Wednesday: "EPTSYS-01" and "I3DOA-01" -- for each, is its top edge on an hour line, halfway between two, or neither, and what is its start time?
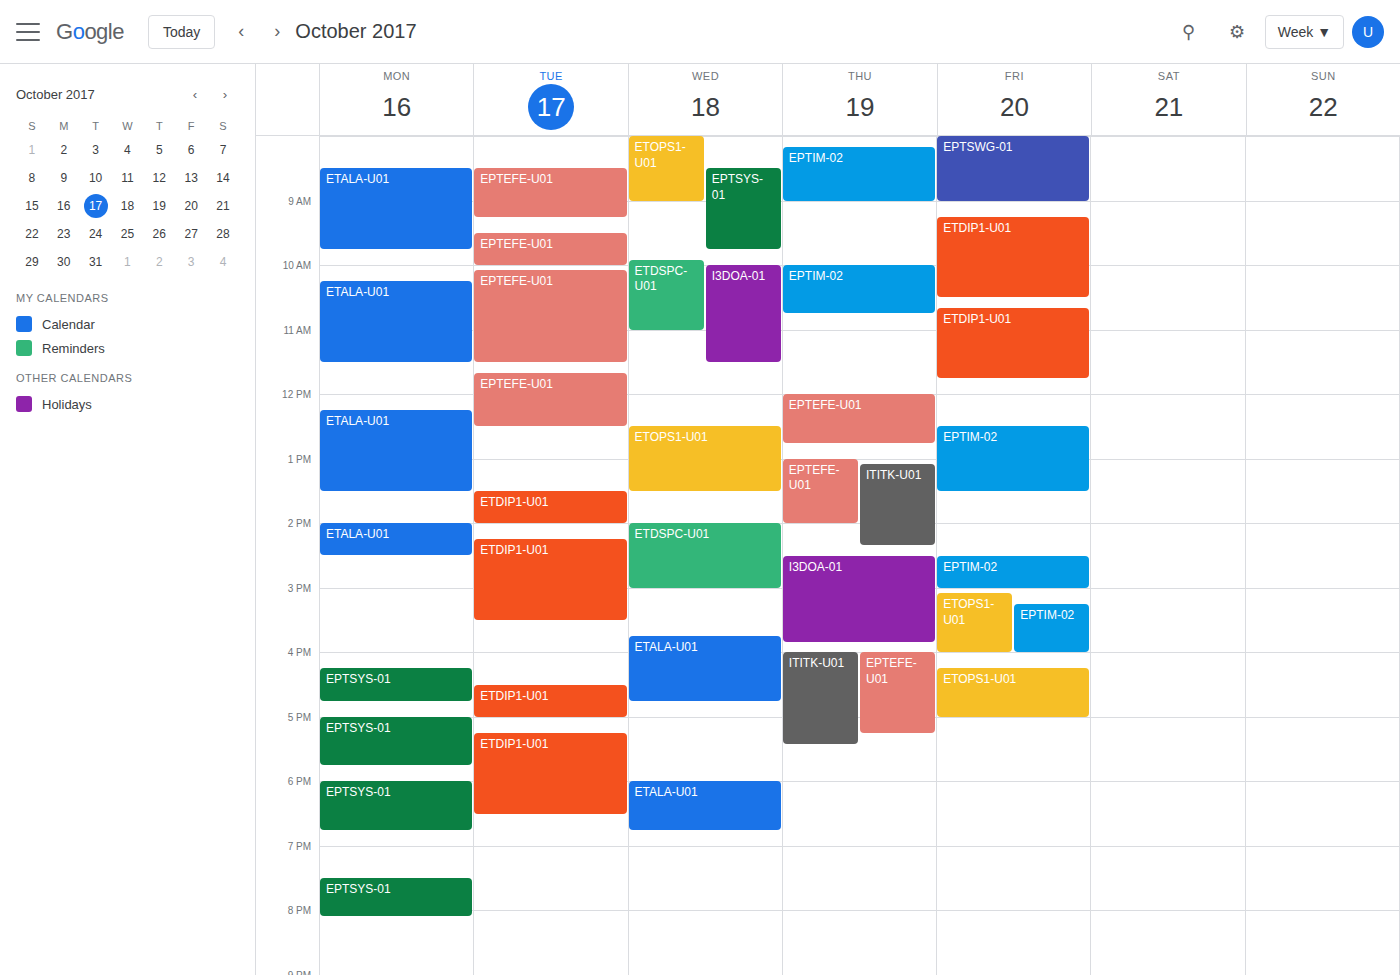
"EPTSYS-01": 8:30 AM, halfway between the 8 AM and 9 AM lines. "I3DOA-01": 10:00 AM, exactly on the 10 AM line.